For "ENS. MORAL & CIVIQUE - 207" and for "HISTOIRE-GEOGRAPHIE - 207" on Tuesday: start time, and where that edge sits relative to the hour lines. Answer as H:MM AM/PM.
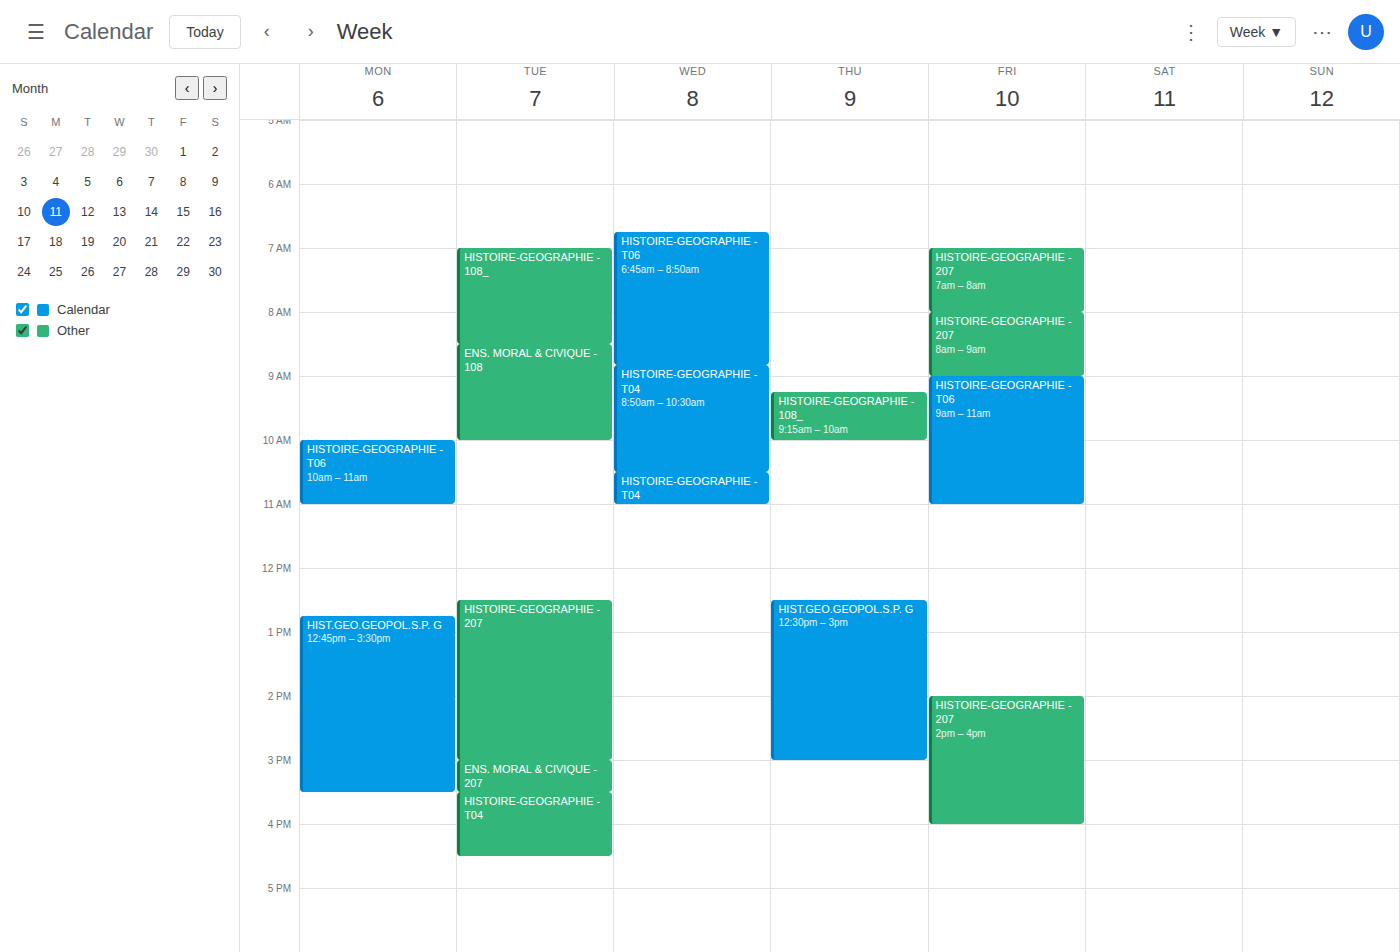
"ENS. MORAL & CIVIQUE - 207": 3:00 PM, exactly on the 3 PM line. "HISTOIRE-GEOGRAPHIE - 207": 12:30 PM, halfway between the 12 PM and 1 PM lines.